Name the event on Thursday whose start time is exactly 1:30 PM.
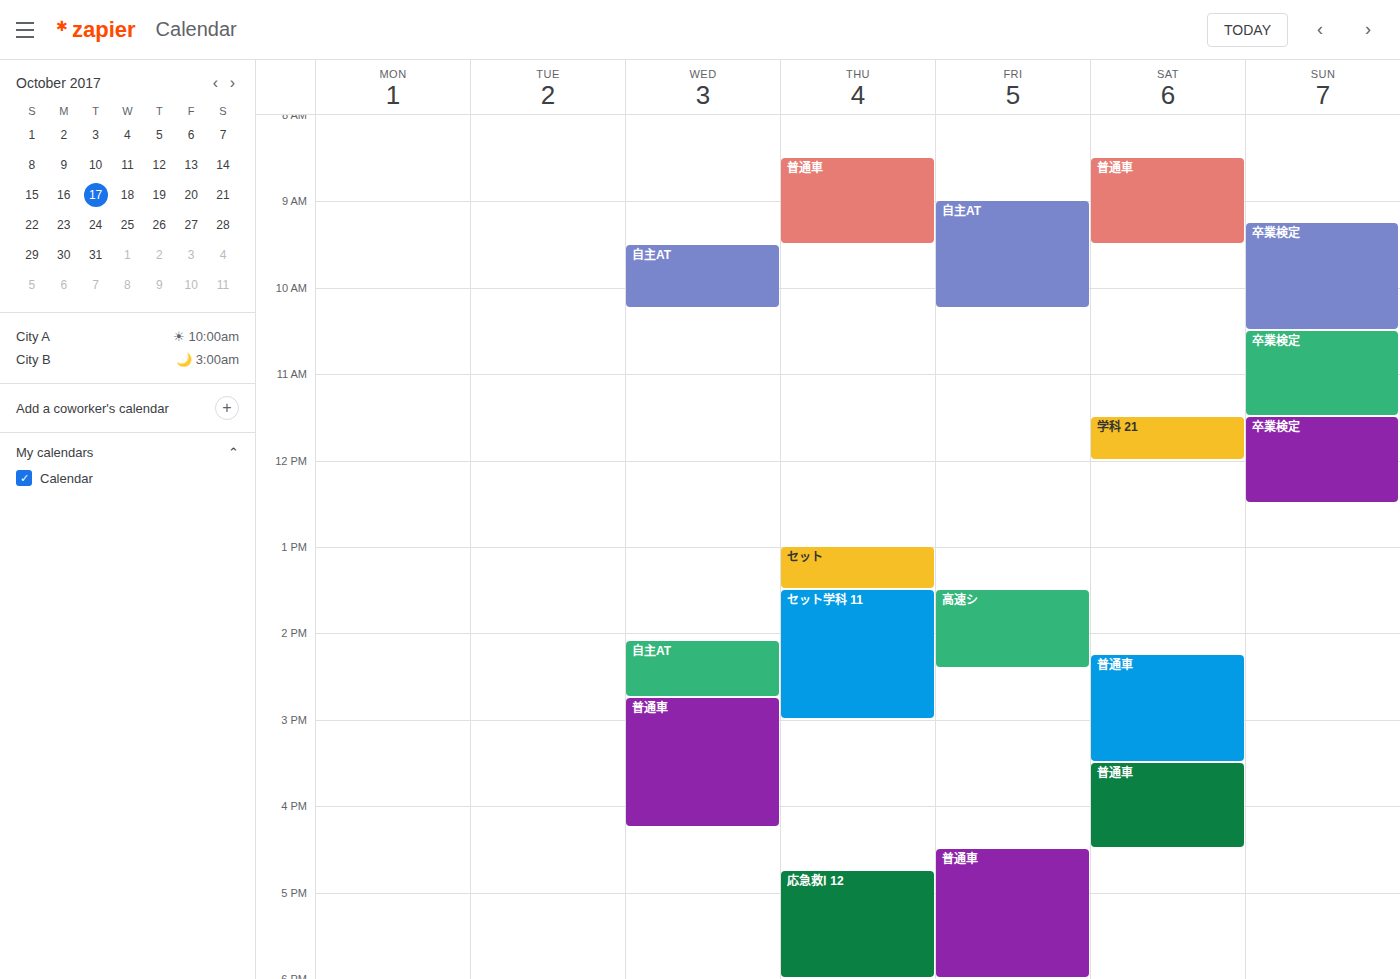
"セット学科 11"